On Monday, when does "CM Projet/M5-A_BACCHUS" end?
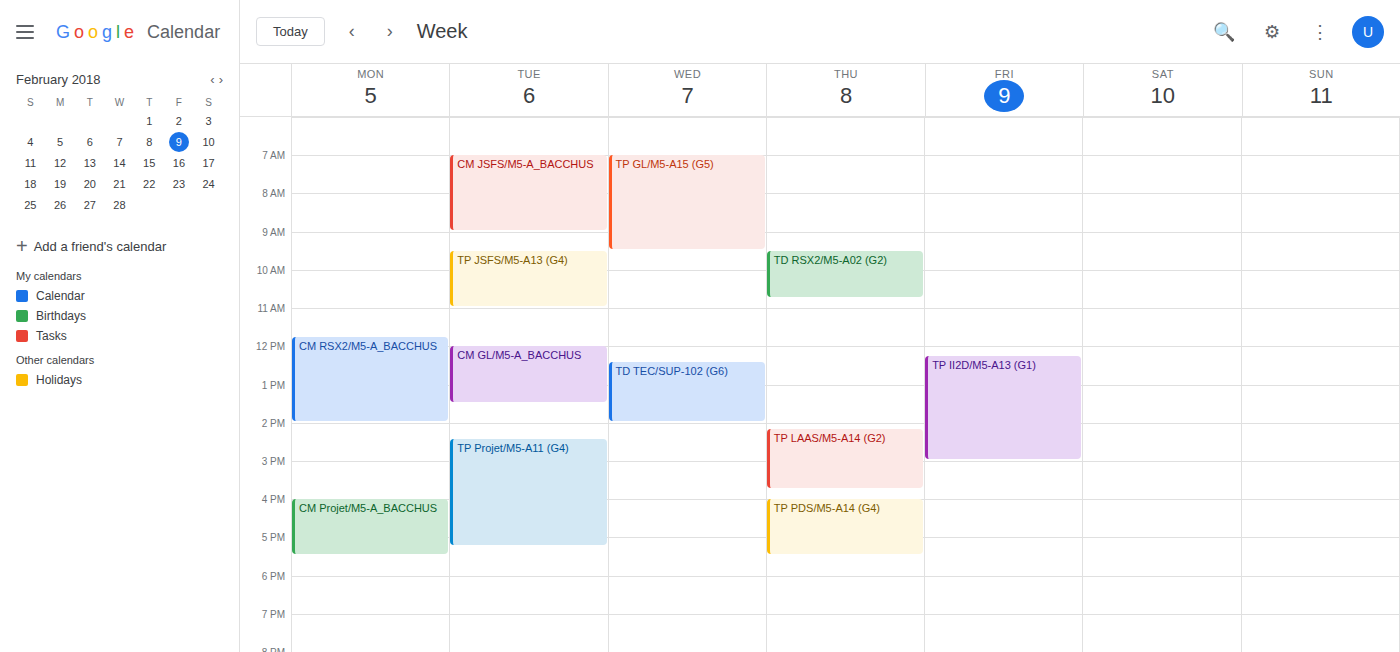
17:30